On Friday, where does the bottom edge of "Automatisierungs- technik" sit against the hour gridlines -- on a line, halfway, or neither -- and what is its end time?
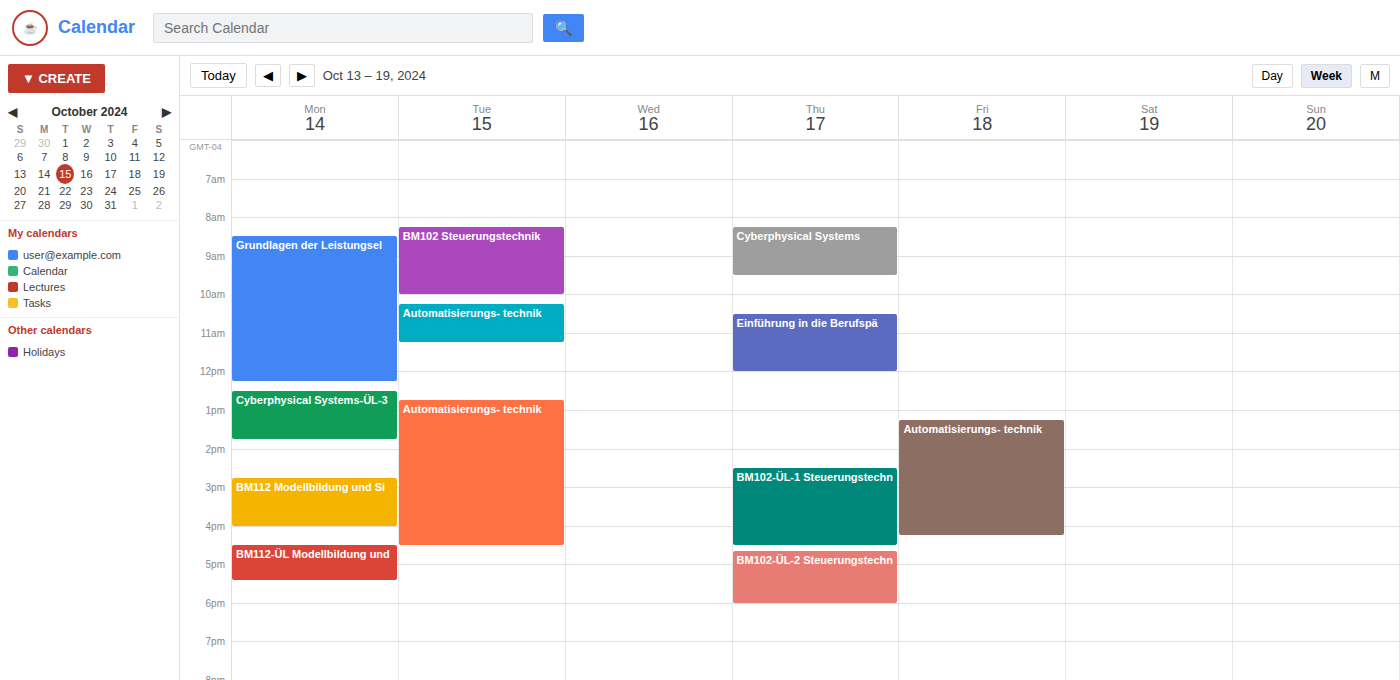
4:15 PM -- neither: a quarter of the way from the 4 PM line to the 5 PM line.